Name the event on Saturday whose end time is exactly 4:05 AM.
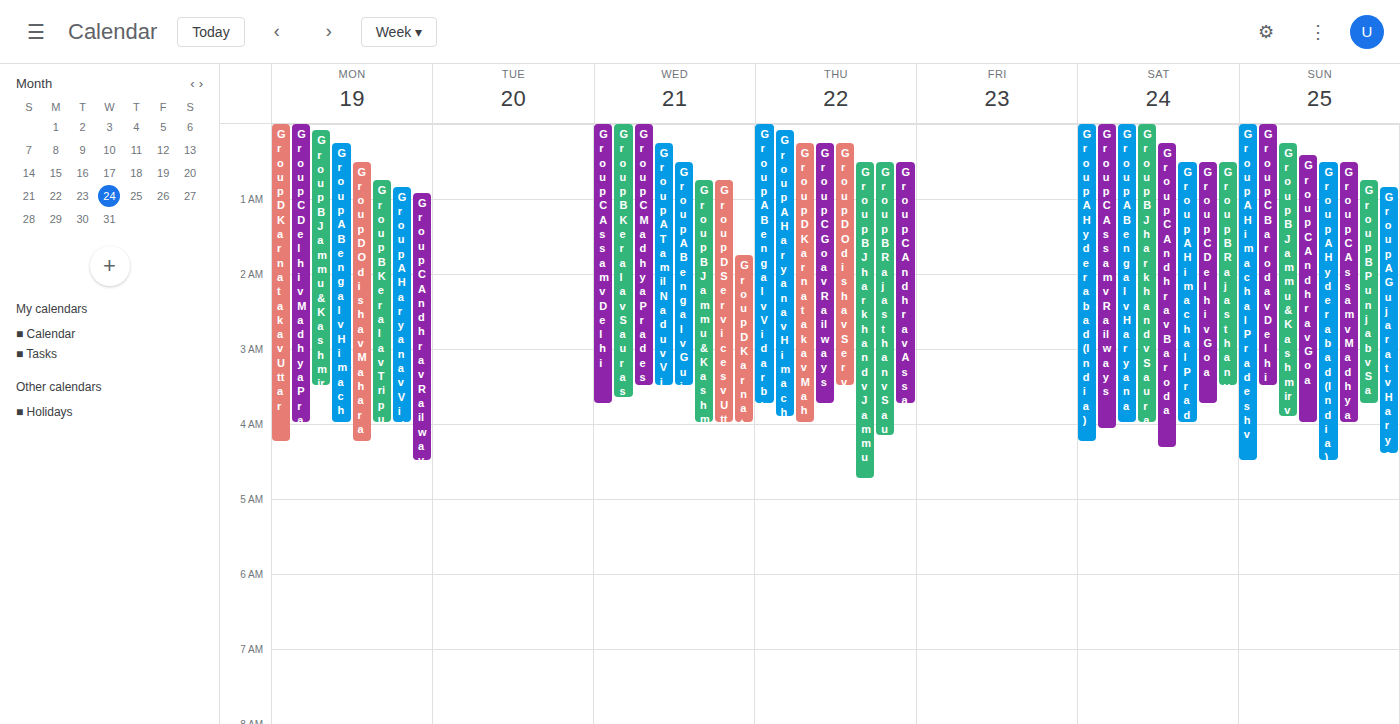
"Group C Assam v Railways"